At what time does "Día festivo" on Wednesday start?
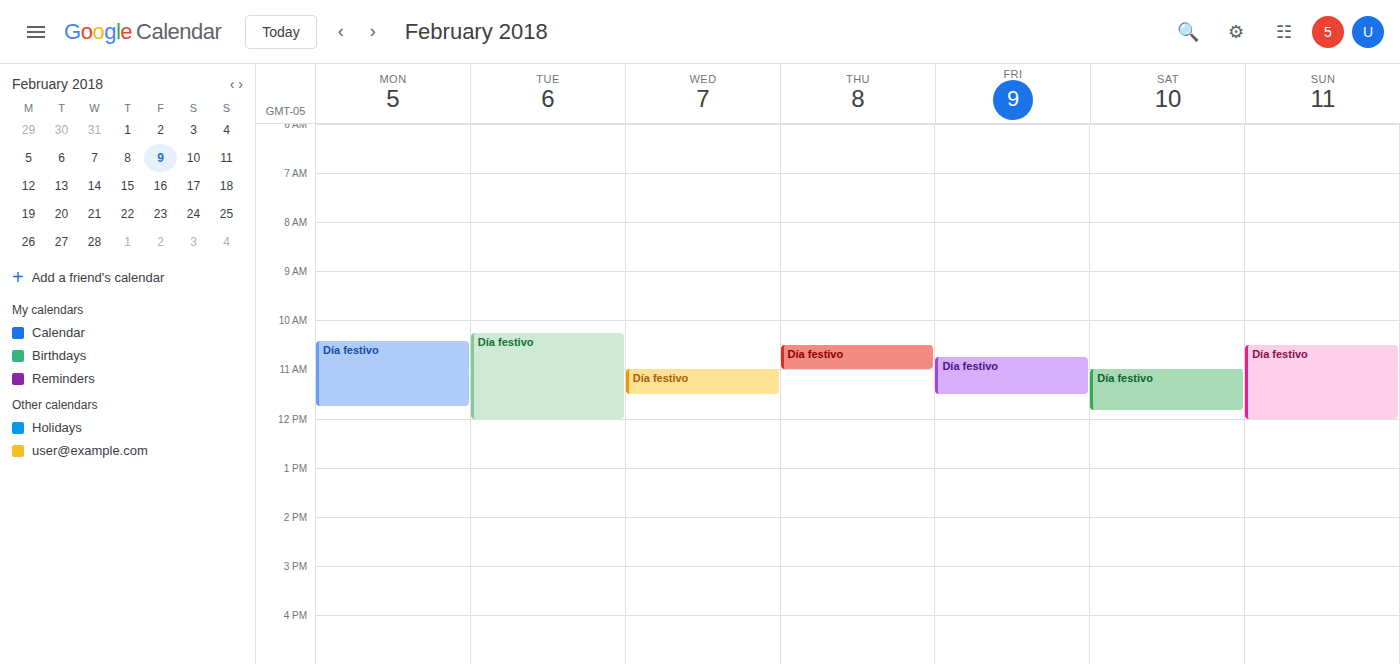
11:00 AM